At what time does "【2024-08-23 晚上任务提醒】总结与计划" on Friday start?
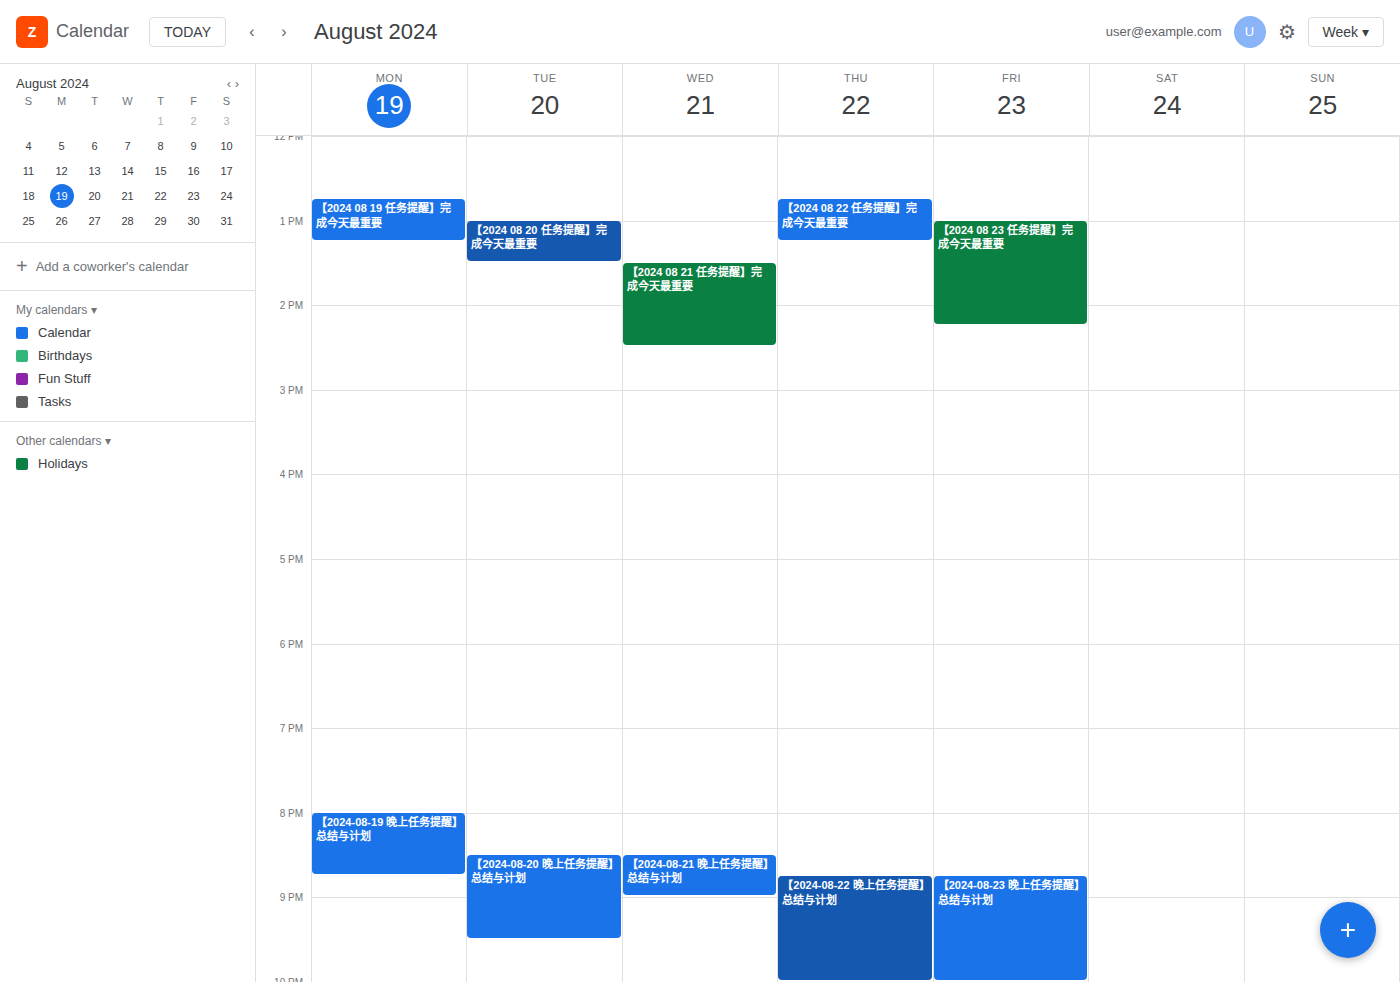
8:45 PM